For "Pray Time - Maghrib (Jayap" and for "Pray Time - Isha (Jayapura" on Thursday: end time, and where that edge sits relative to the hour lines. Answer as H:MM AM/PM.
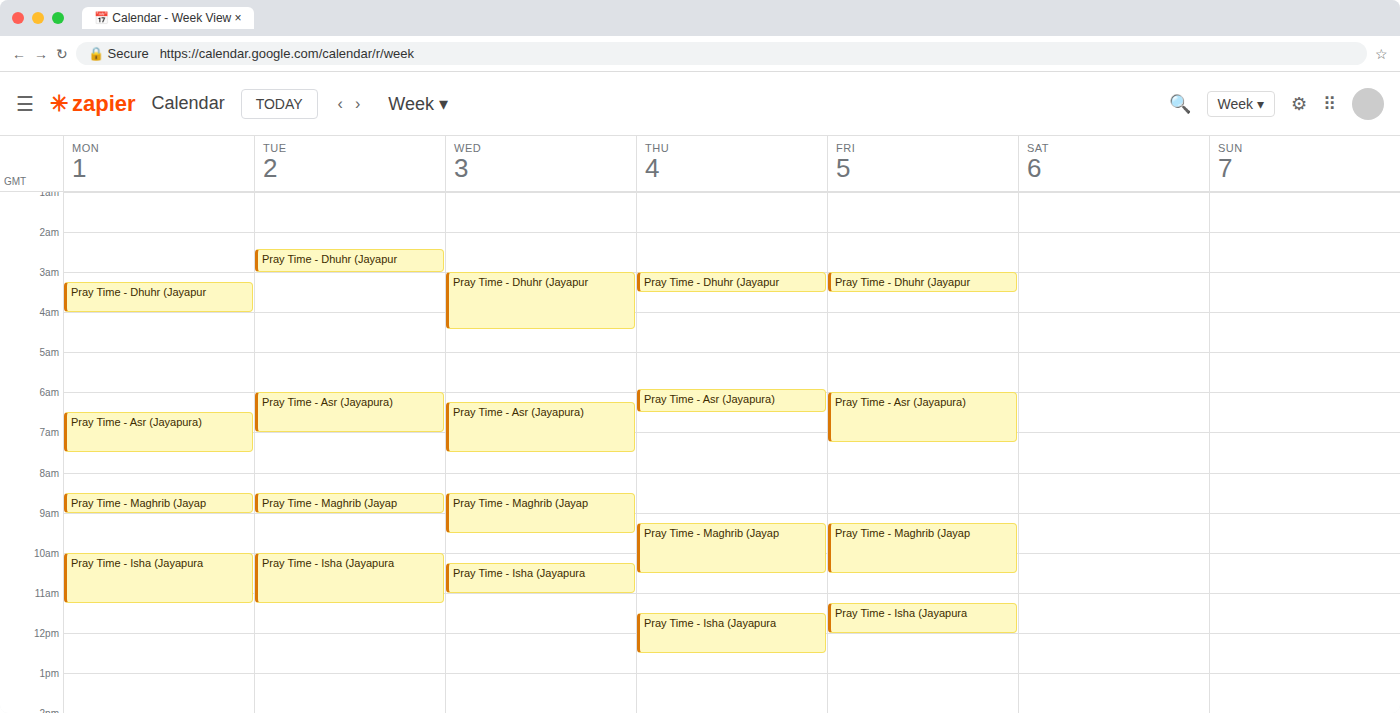
"Pray Time - Maghrib (Jayap": 10:30 AM, halfway between the 10 AM and 11 AM lines. "Pray Time - Isha (Jayapura": 12:30 PM, halfway between the 12 PM and 1 PM lines.